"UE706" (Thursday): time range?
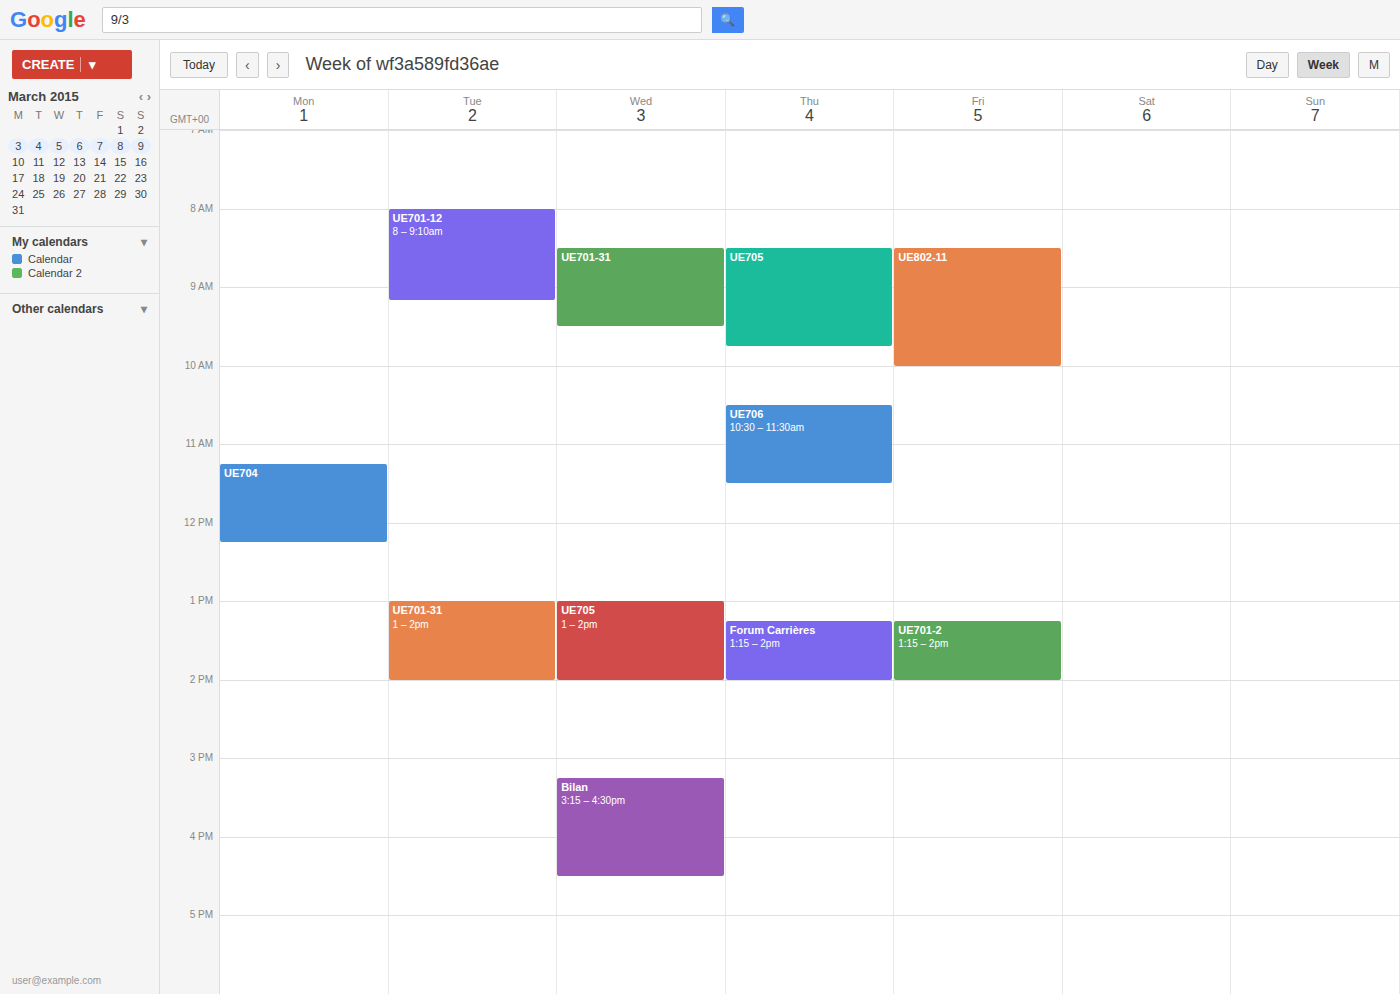
10:30 AM to 11:30 AM